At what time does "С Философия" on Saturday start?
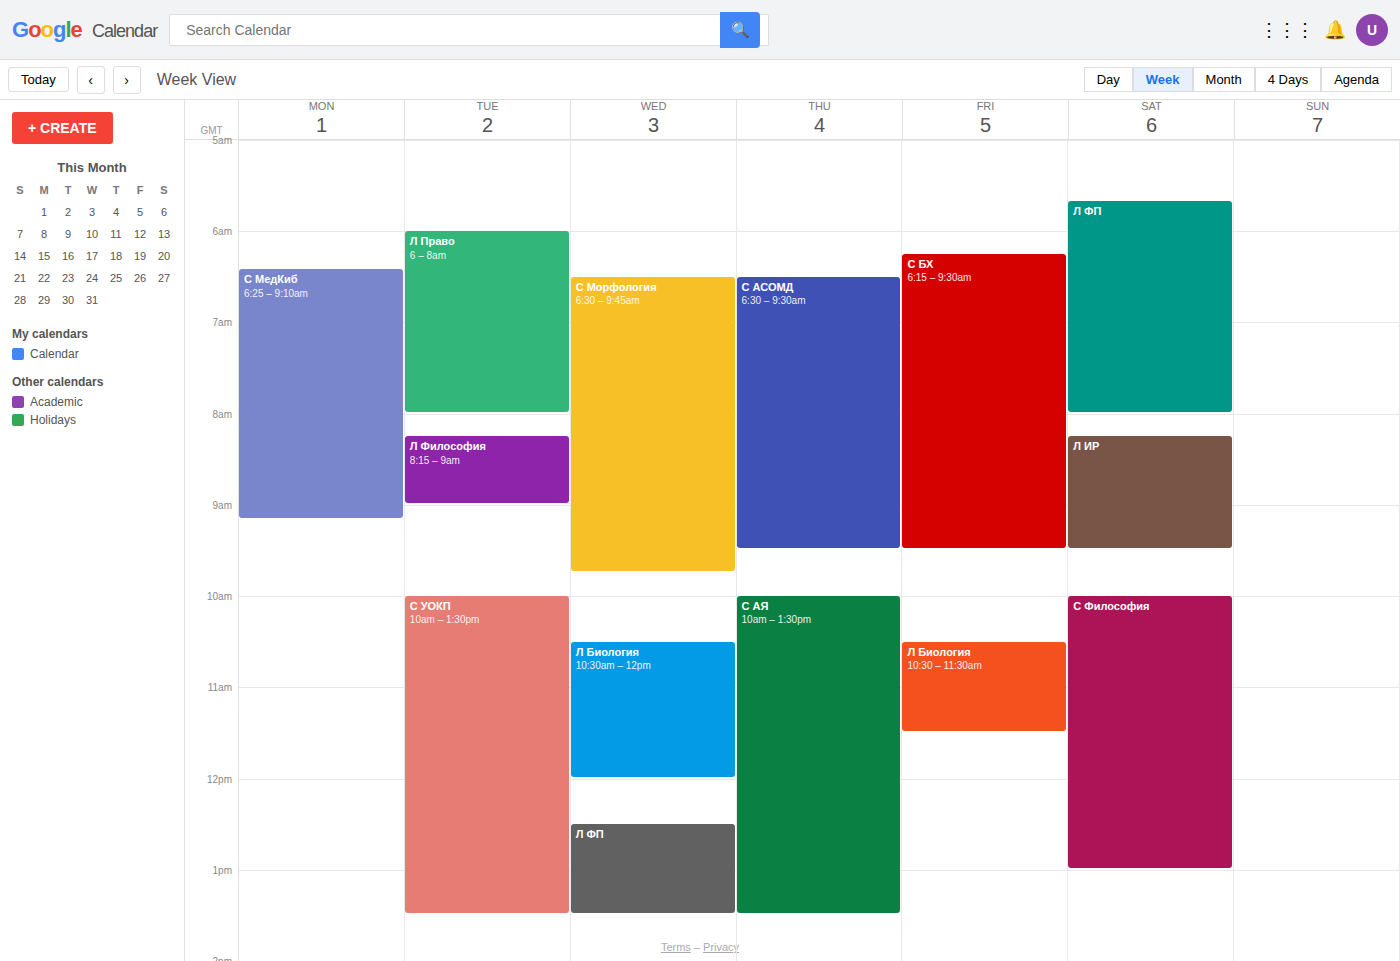
10:00 AM